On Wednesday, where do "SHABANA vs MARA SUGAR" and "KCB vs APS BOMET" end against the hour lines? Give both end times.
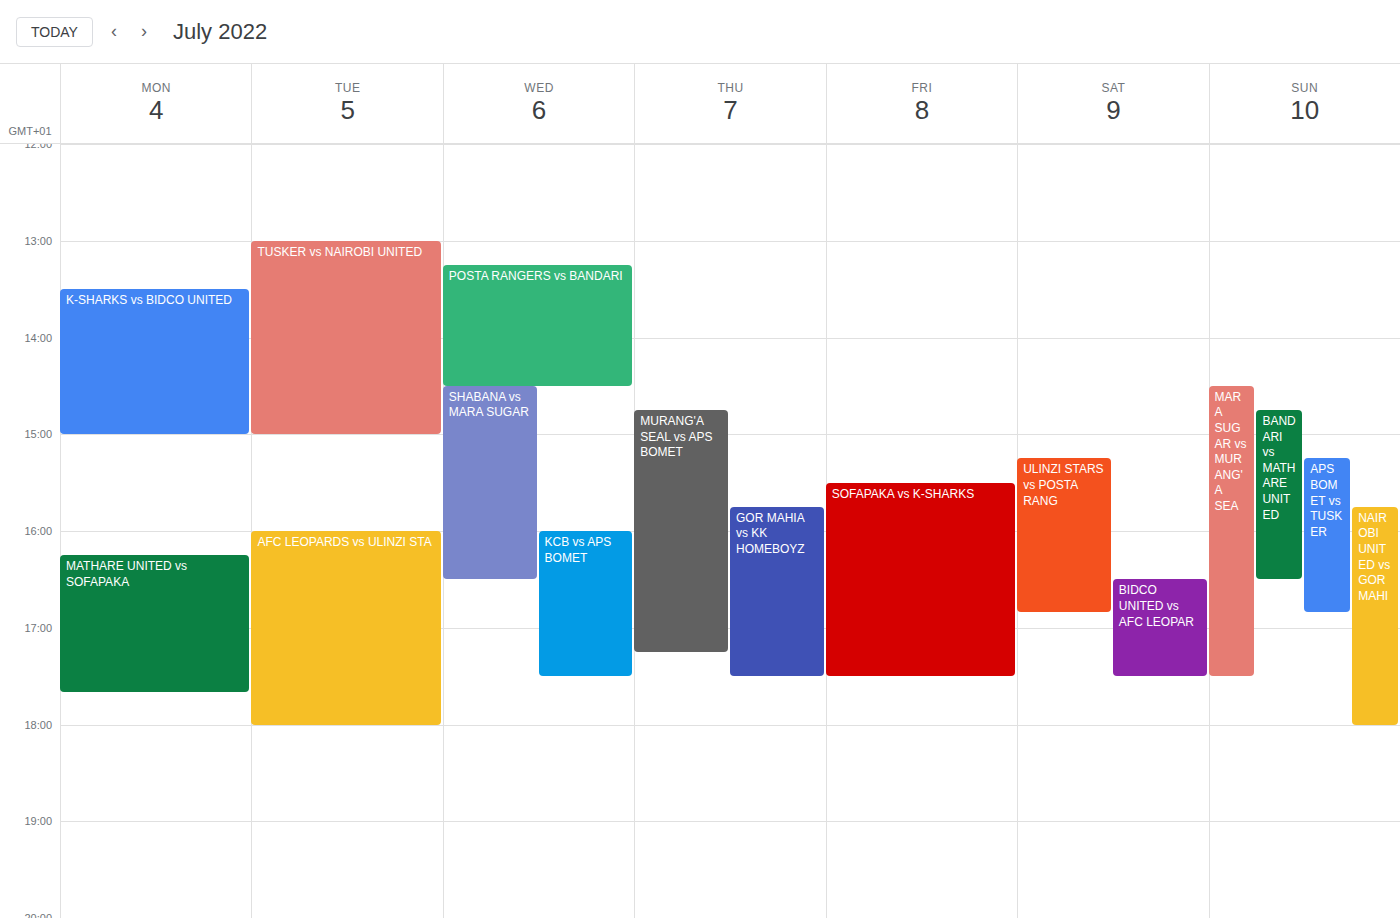
"SHABANA vs MARA SUGAR": 4:30 PM, halfway between the 4 PM and 5 PM lines. "KCB vs APS BOMET": 5:30 PM, halfway between the 5 PM and 6 PM lines.